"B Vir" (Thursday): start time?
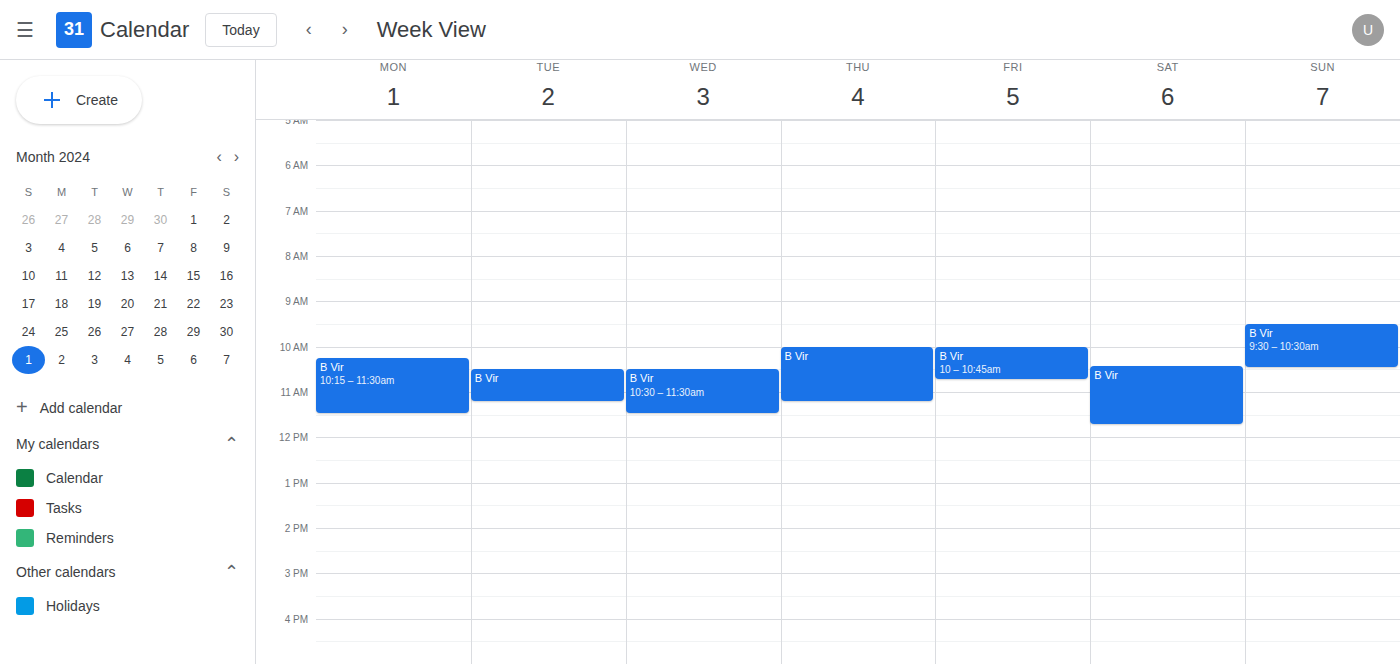
10:00 AM